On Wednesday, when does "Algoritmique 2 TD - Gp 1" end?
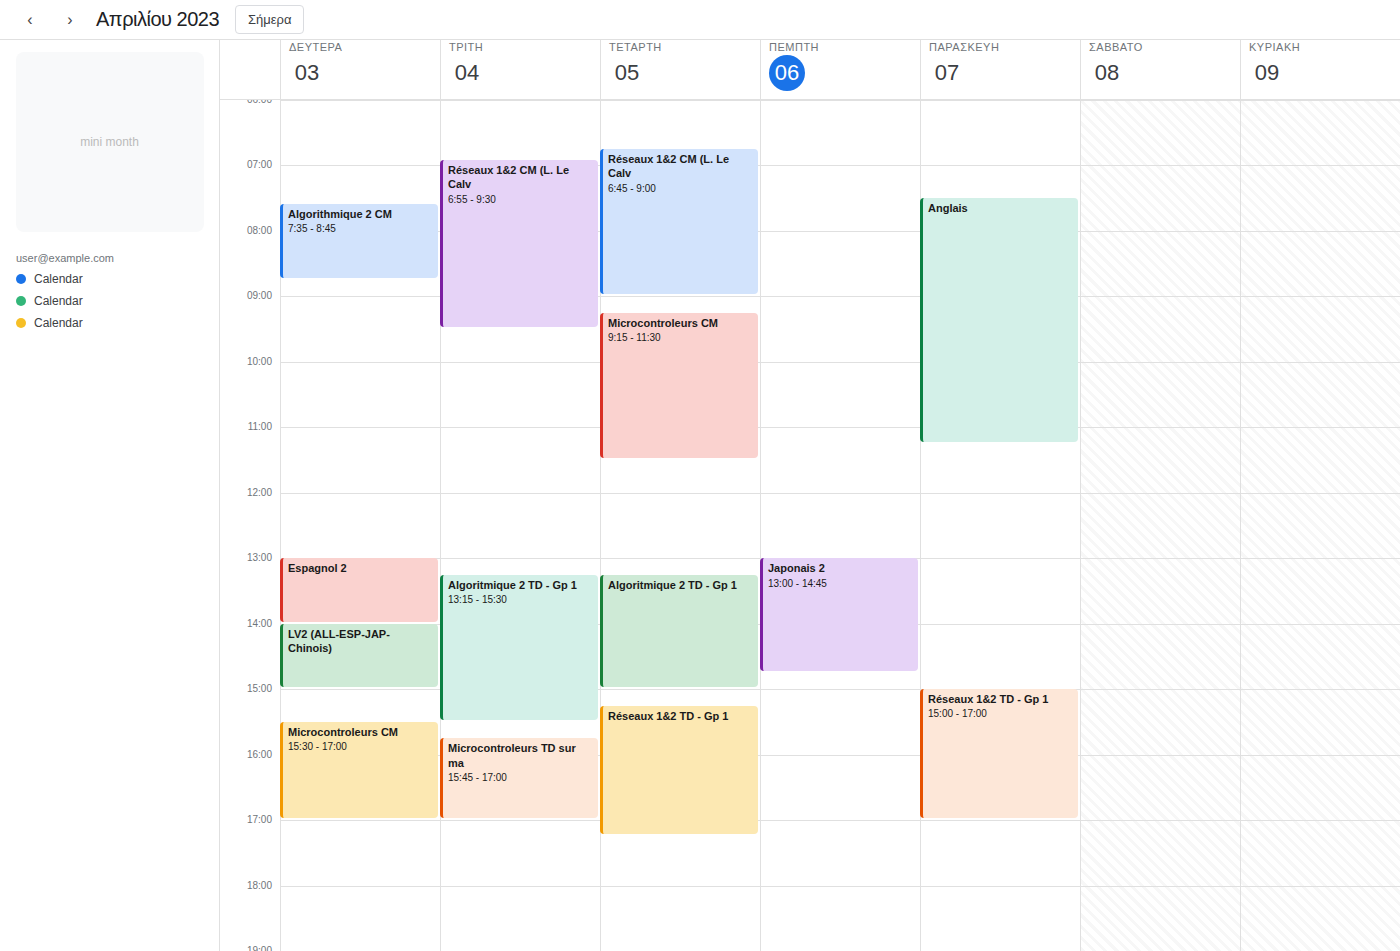
3:00 PM